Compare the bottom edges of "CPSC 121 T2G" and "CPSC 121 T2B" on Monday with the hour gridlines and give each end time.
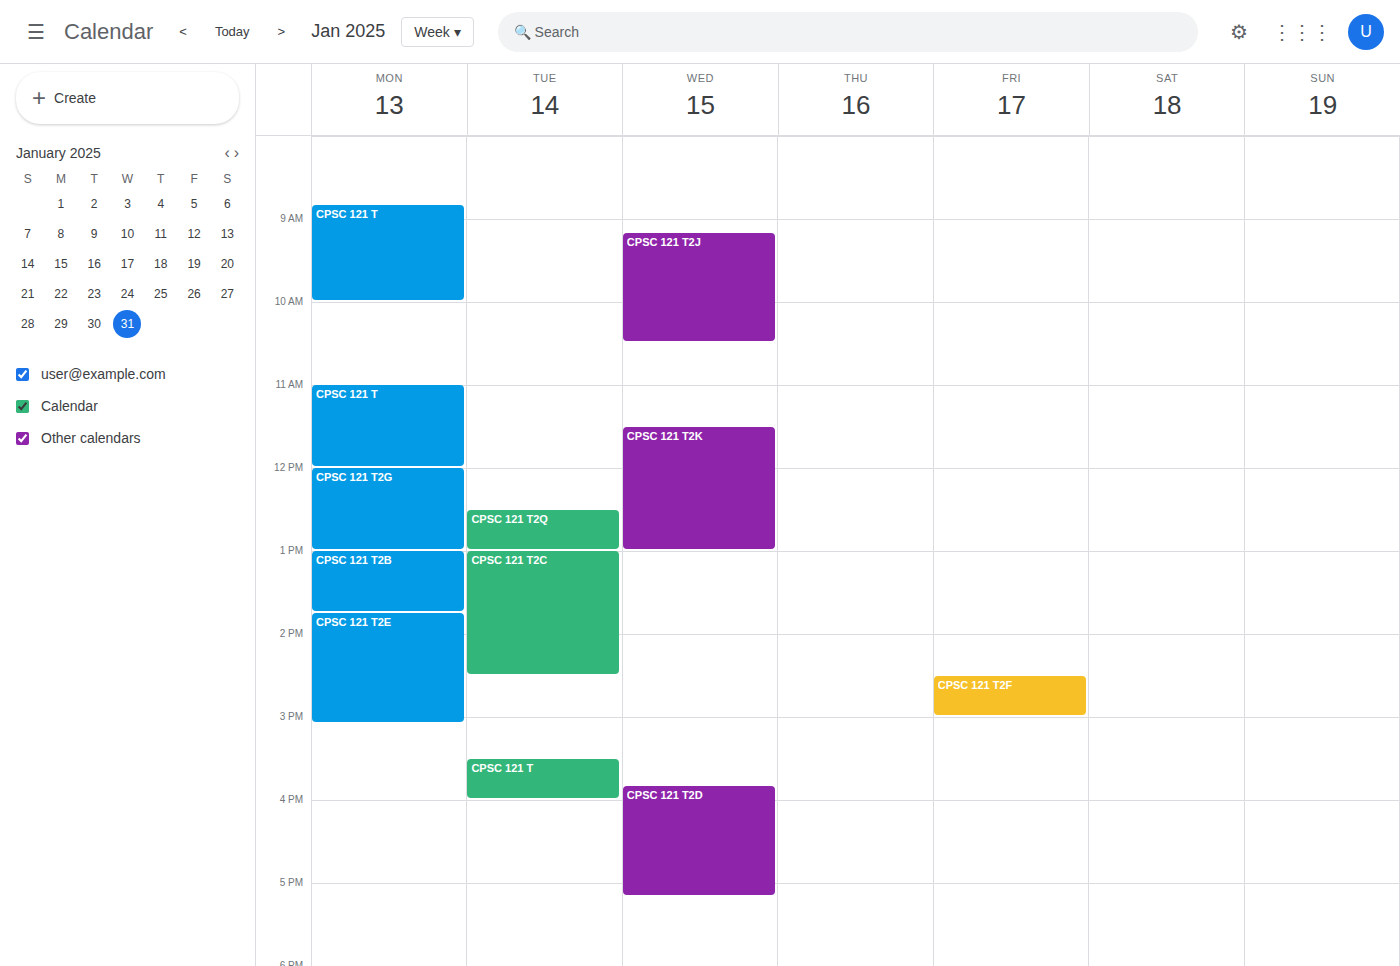
"CPSC 121 T2G": 1:00 PM, exactly on the 1 PM line. "CPSC 121 T2B": 1:45 PM, neither: three quarters of the way from the 1 PM line to the 2 PM line.